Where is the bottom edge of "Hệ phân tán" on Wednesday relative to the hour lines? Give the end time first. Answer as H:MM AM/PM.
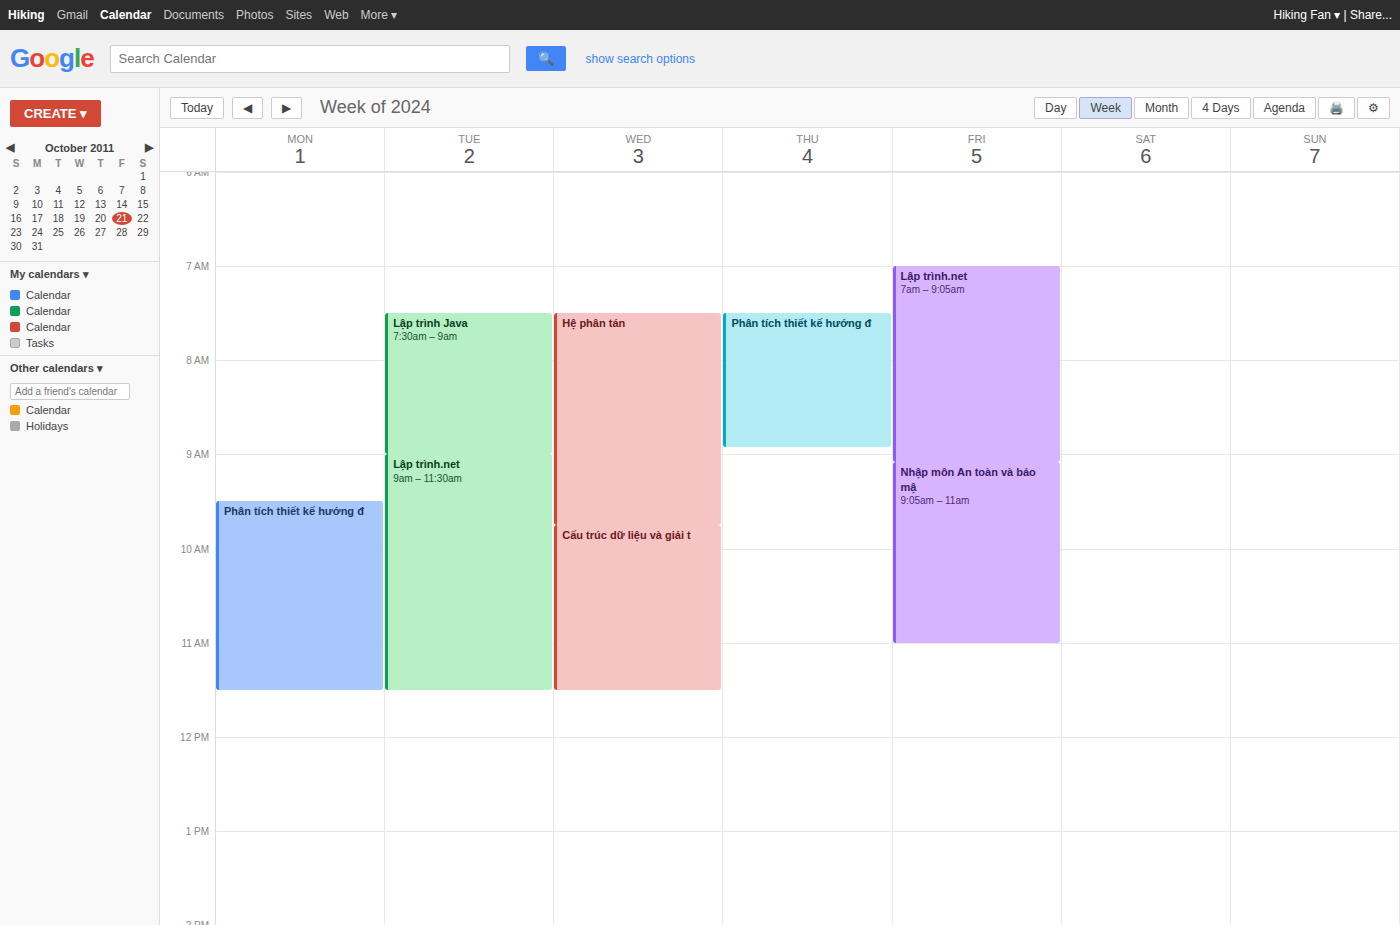
9:45 AM -- neither: three quarters of the way from the 9 AM line to the 10 AM line.